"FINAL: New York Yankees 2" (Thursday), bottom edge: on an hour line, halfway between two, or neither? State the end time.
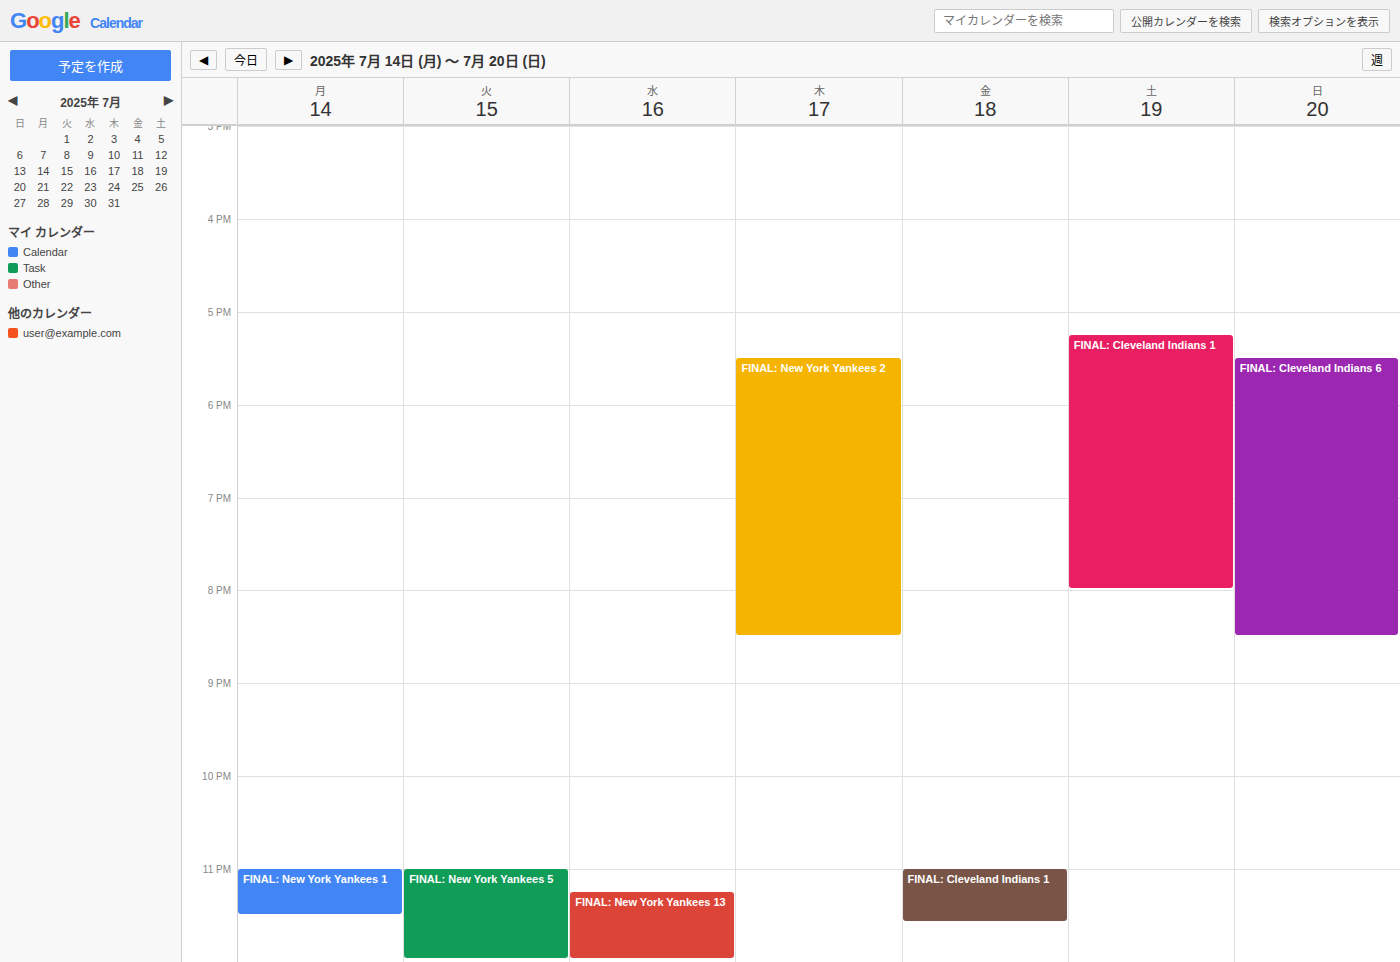
8:30 PM -- halfway between the 8 PM and 9 PM lines.